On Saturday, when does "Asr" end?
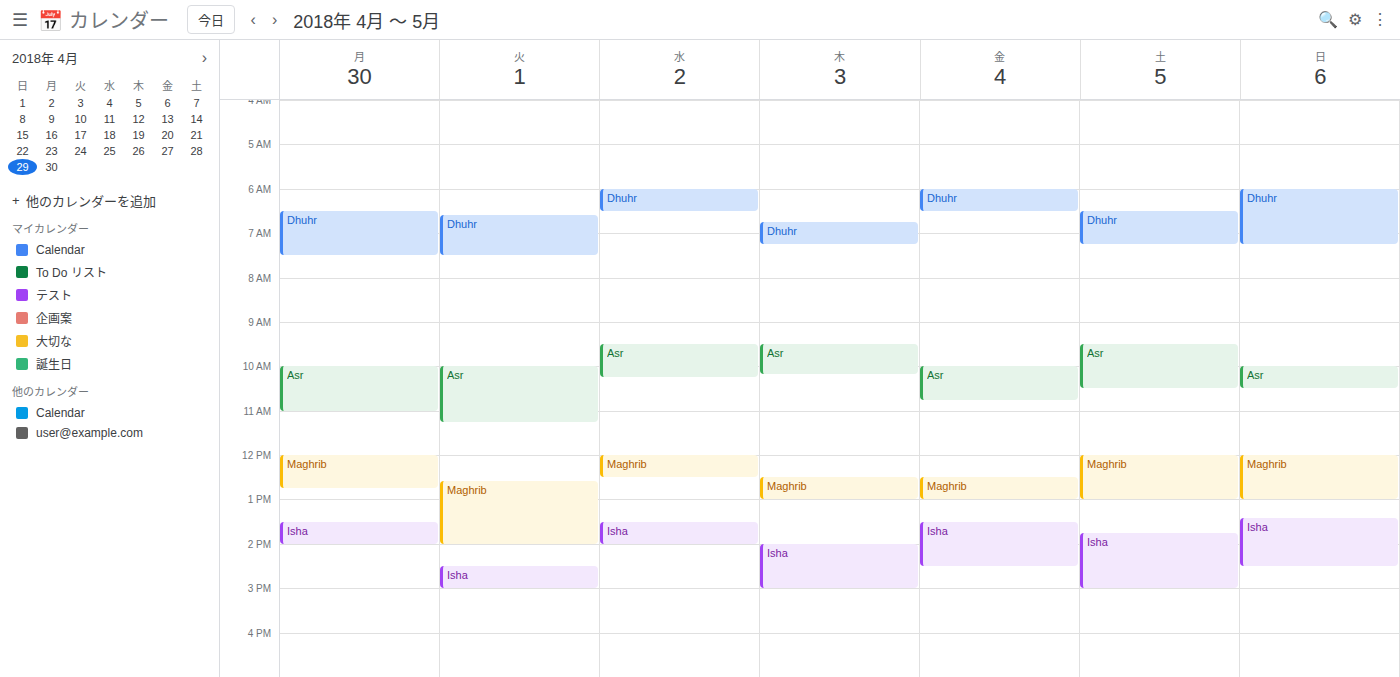
10:30 AM